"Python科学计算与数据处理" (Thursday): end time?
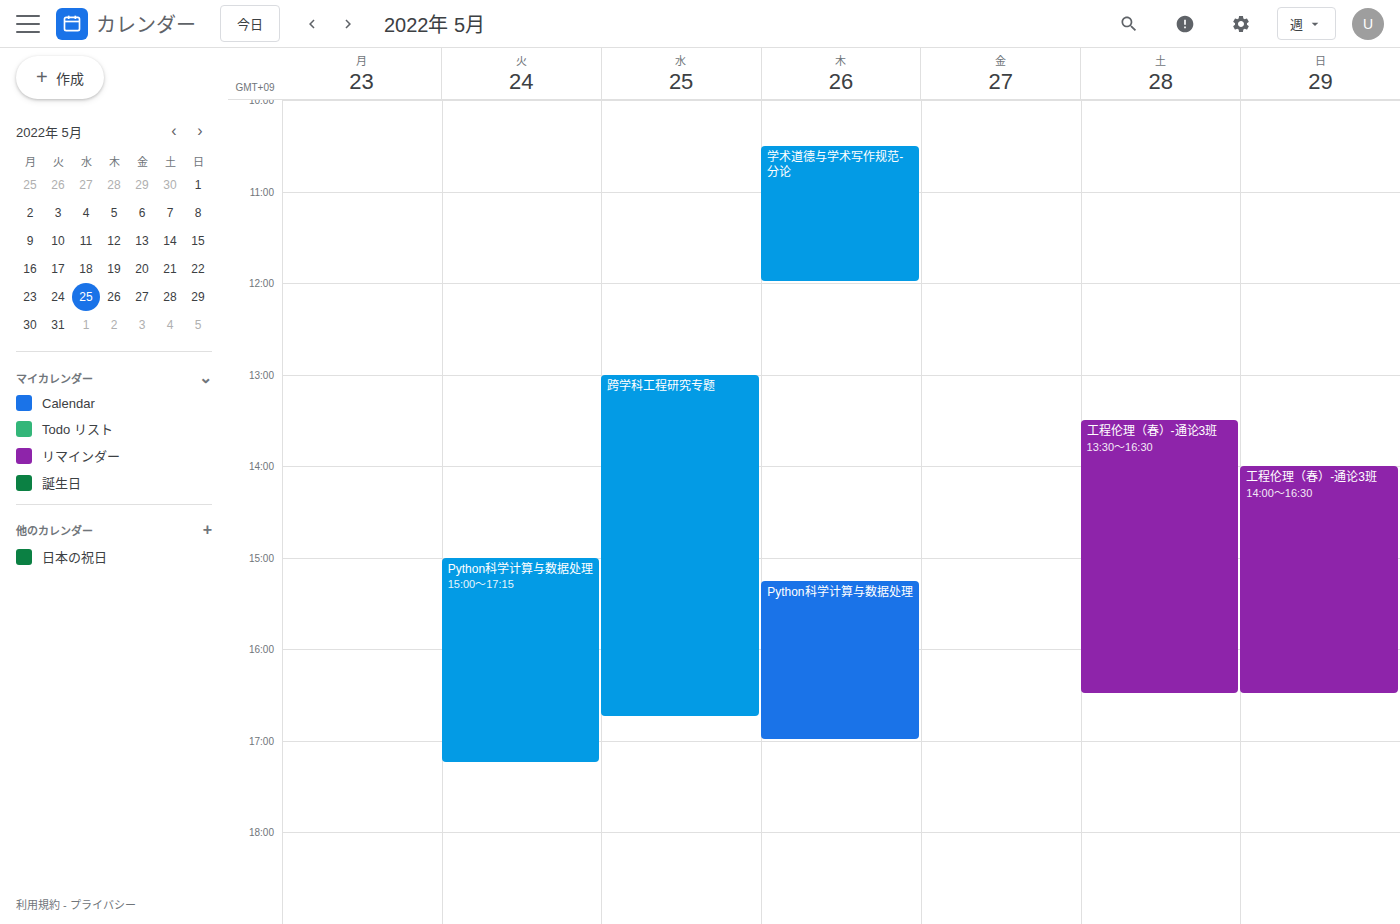
17:00